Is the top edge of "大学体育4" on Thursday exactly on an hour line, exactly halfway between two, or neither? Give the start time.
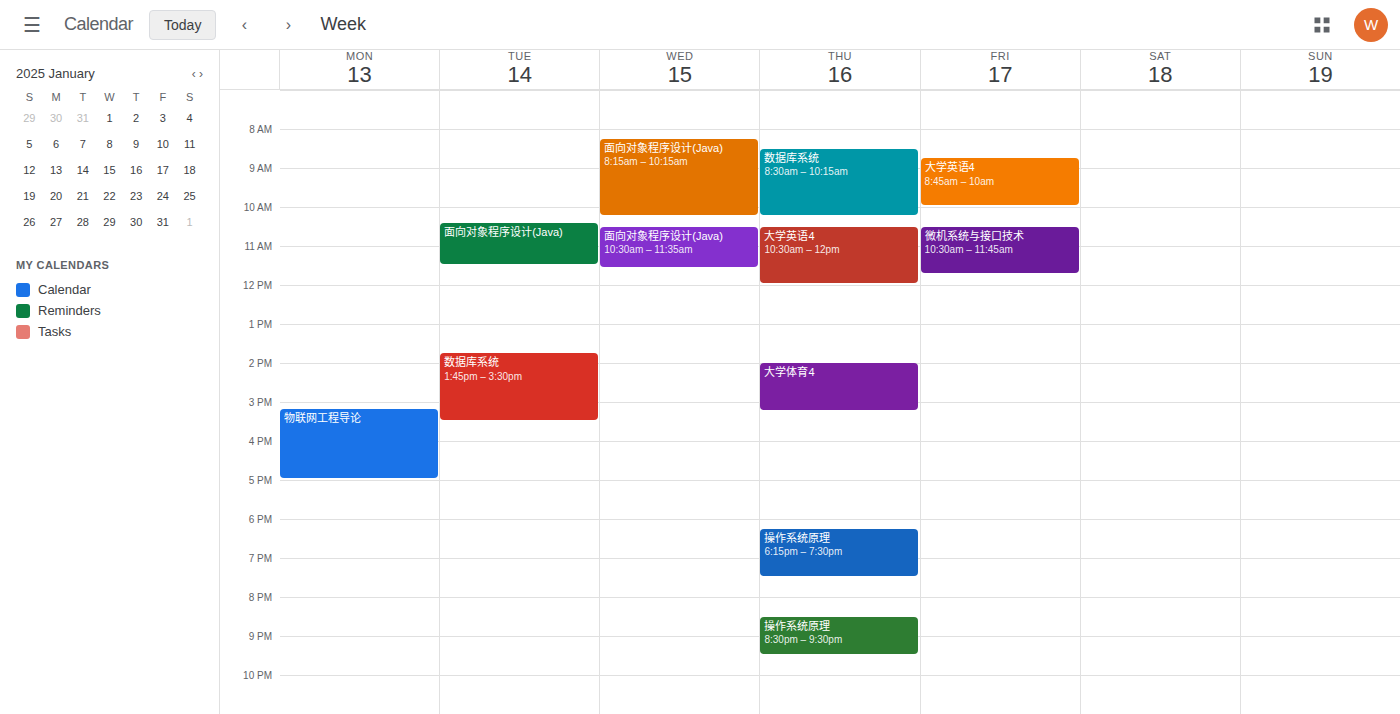
2:00 PM -- exactly on the 2 PM line.